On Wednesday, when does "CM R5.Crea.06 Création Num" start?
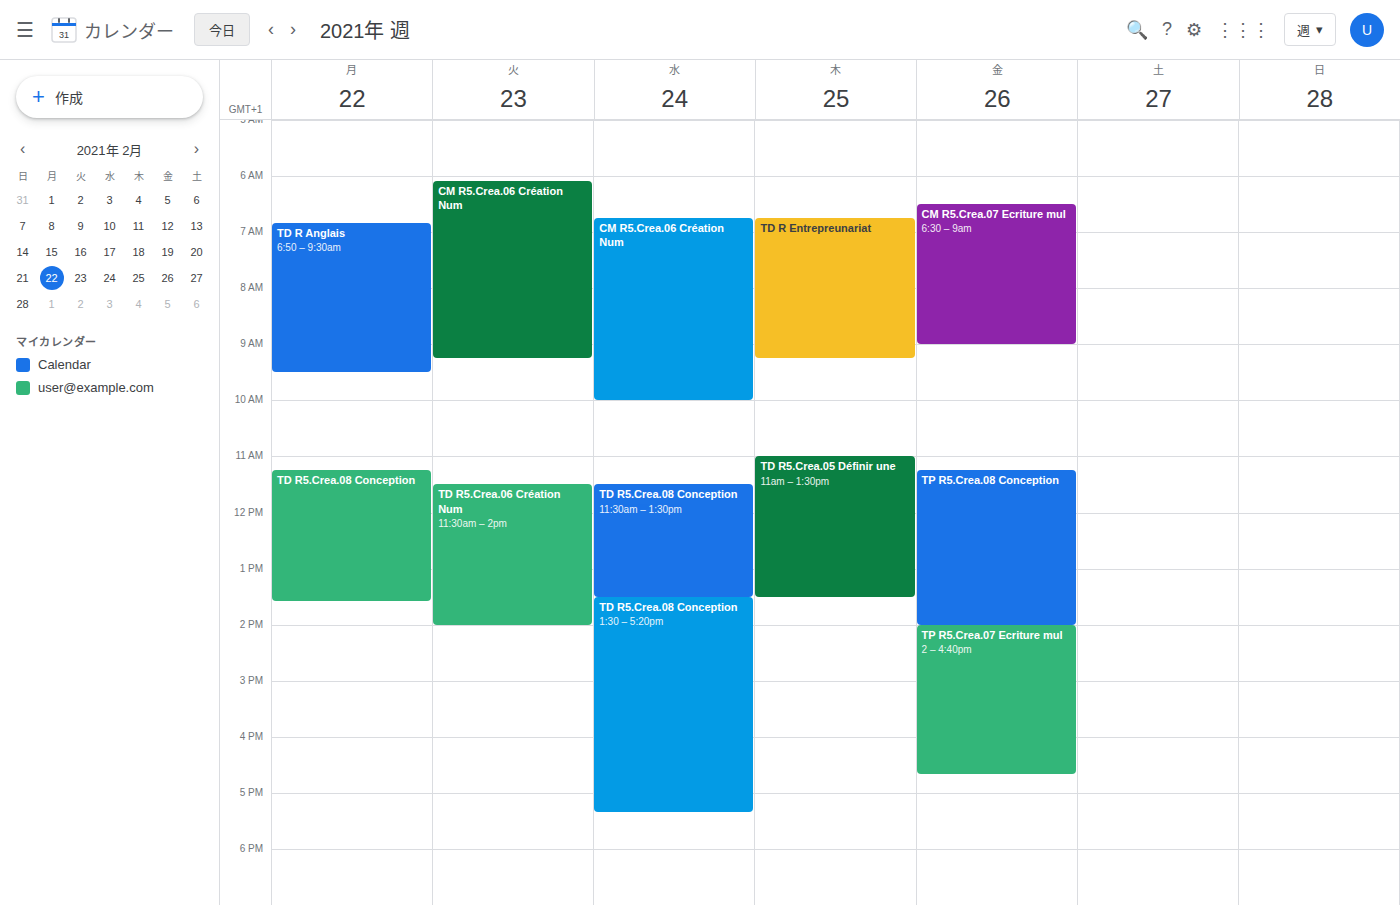
6:45 AM